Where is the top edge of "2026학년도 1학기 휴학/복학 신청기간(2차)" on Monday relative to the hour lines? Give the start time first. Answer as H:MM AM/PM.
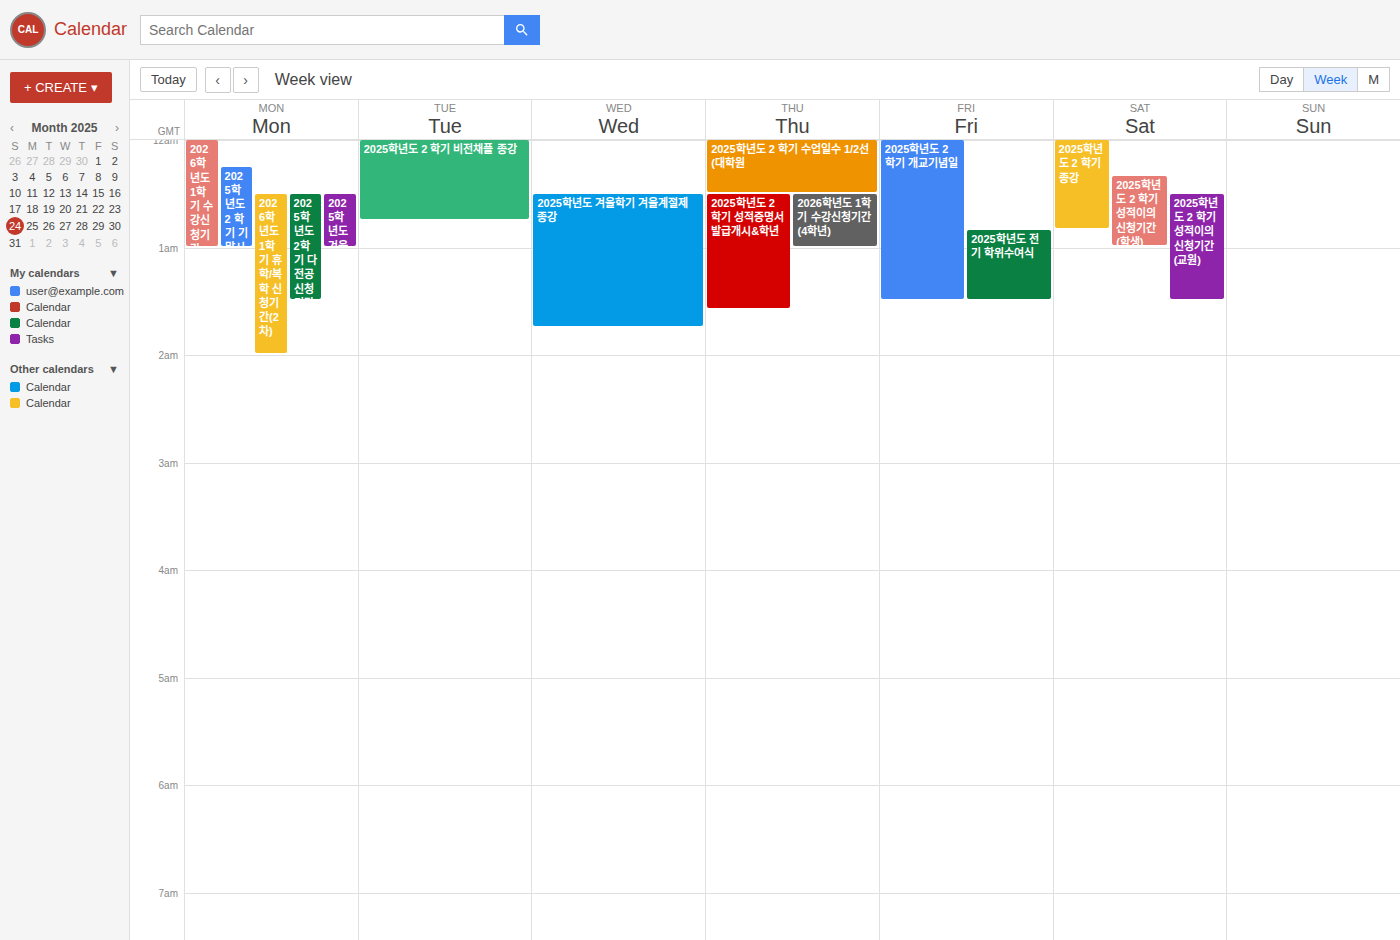
12:30 AM -- halfway between the 12 AM and 1 AM lines.